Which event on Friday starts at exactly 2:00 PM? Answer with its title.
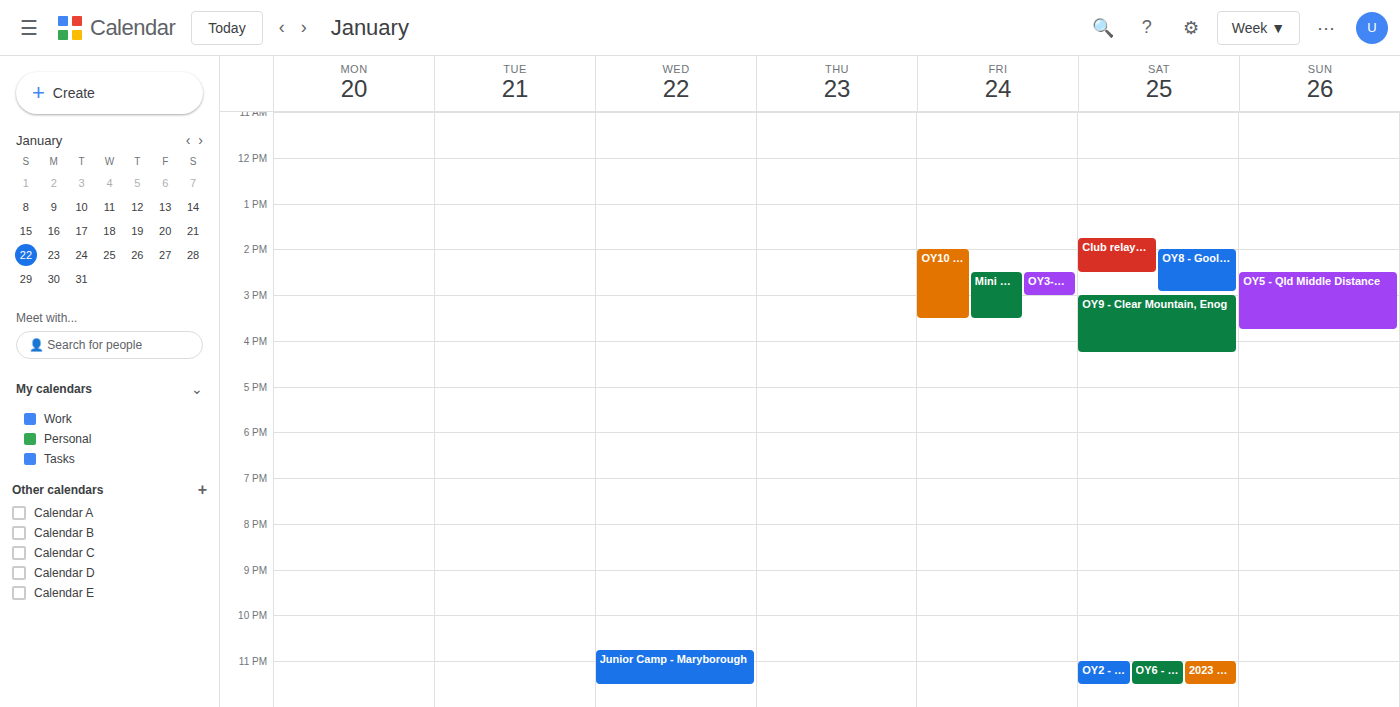
"OY10 - Qld Sprint Champs"